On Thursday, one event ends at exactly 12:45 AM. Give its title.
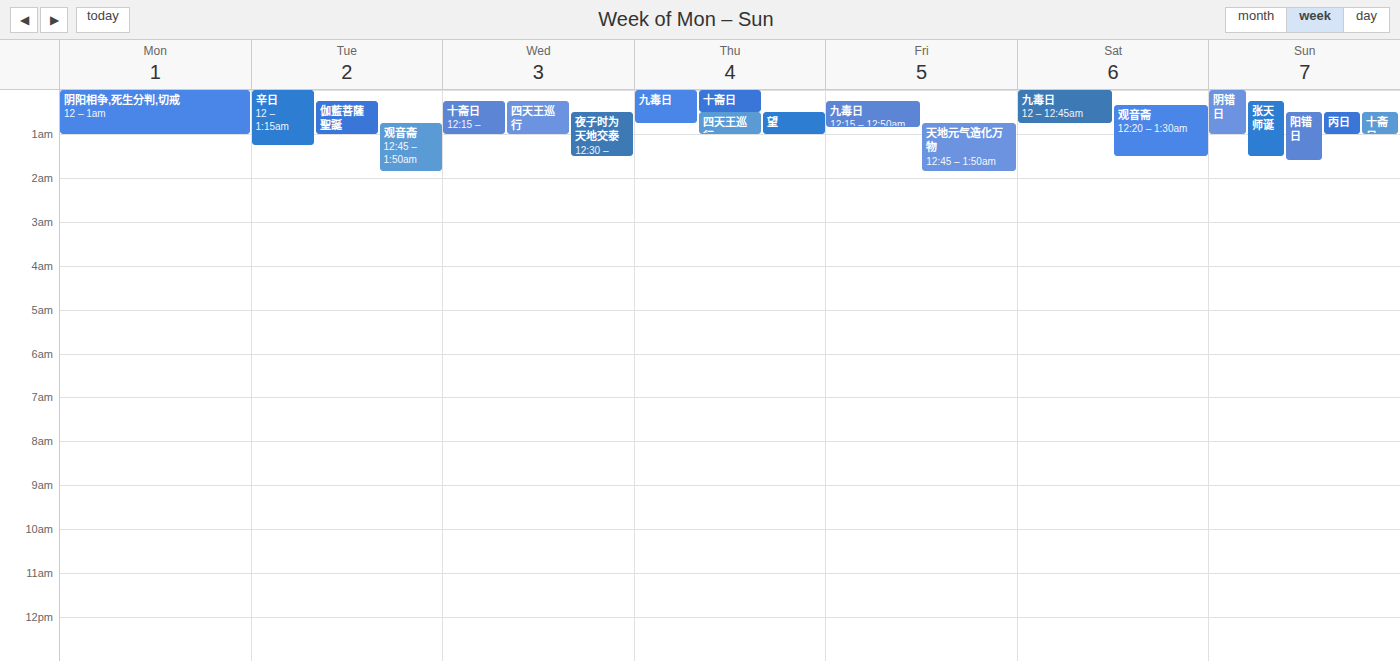
"九毒日"